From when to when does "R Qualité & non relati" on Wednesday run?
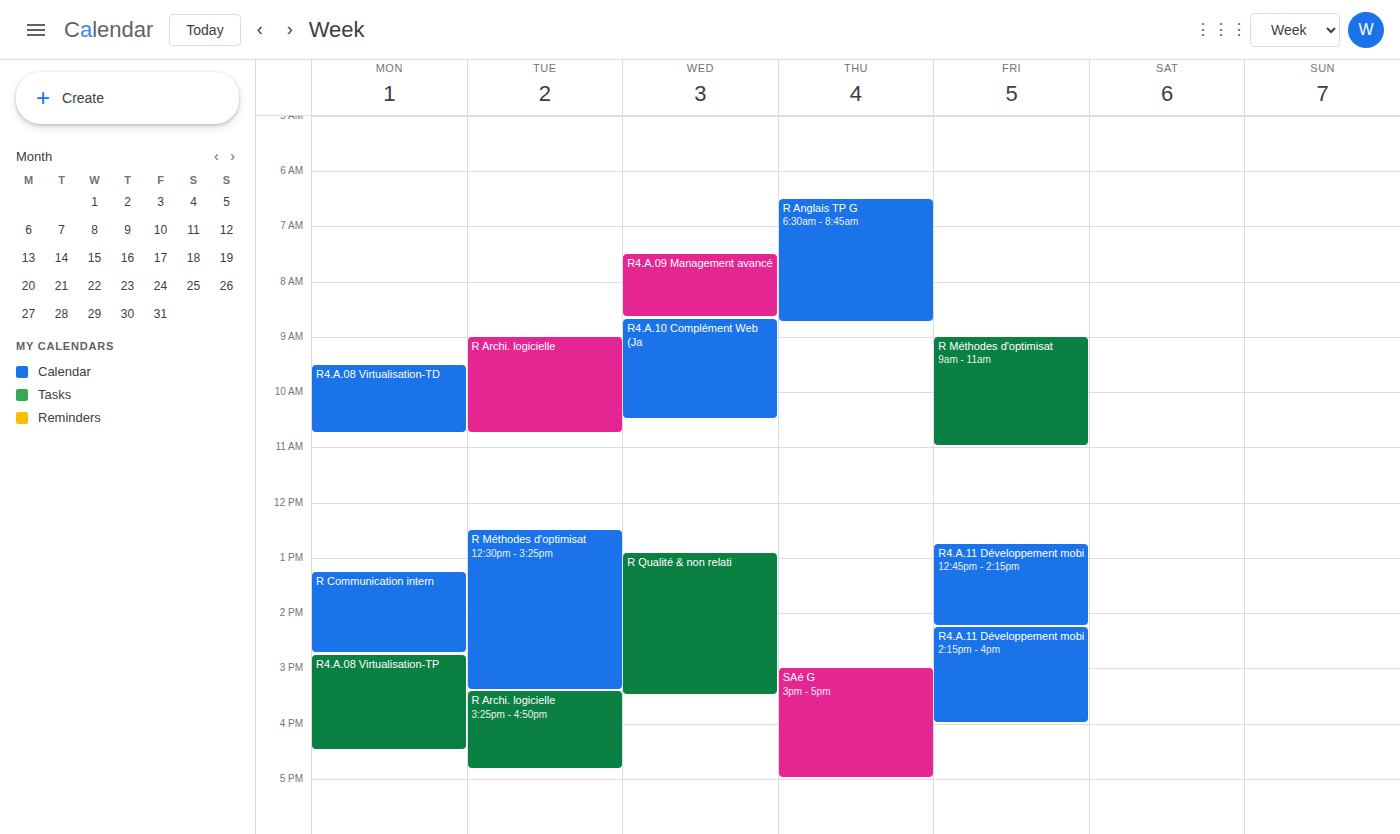
12:55 PM to 3:30 PM